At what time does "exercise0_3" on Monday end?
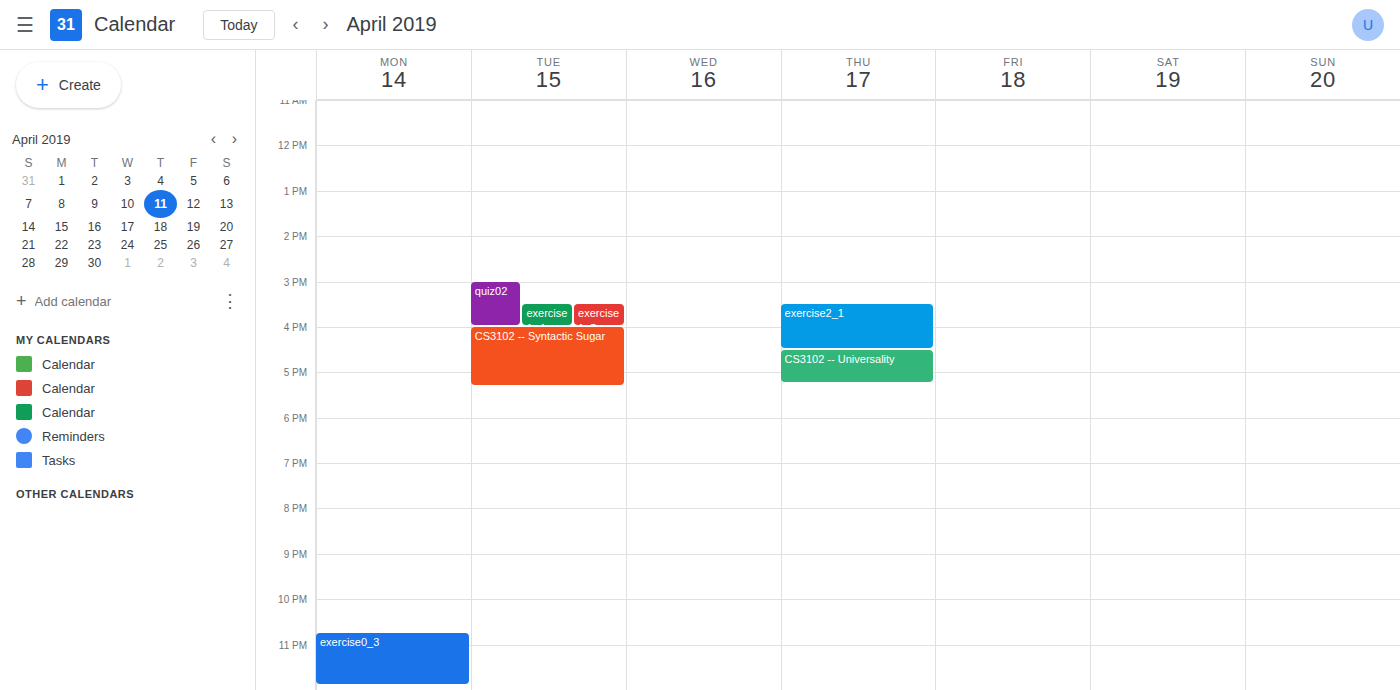
23:55